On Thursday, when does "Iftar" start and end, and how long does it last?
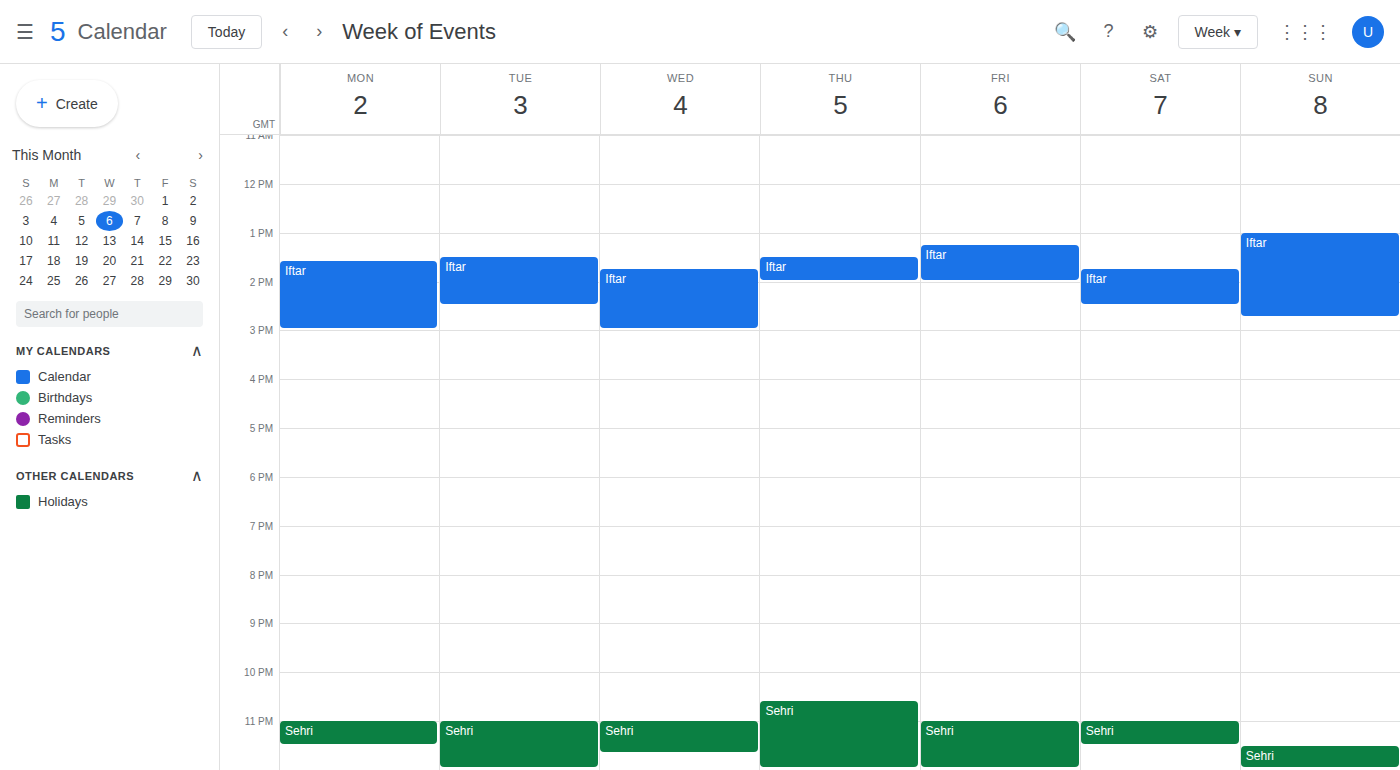
1:30 PM to 2:00 PM, 30 minutes